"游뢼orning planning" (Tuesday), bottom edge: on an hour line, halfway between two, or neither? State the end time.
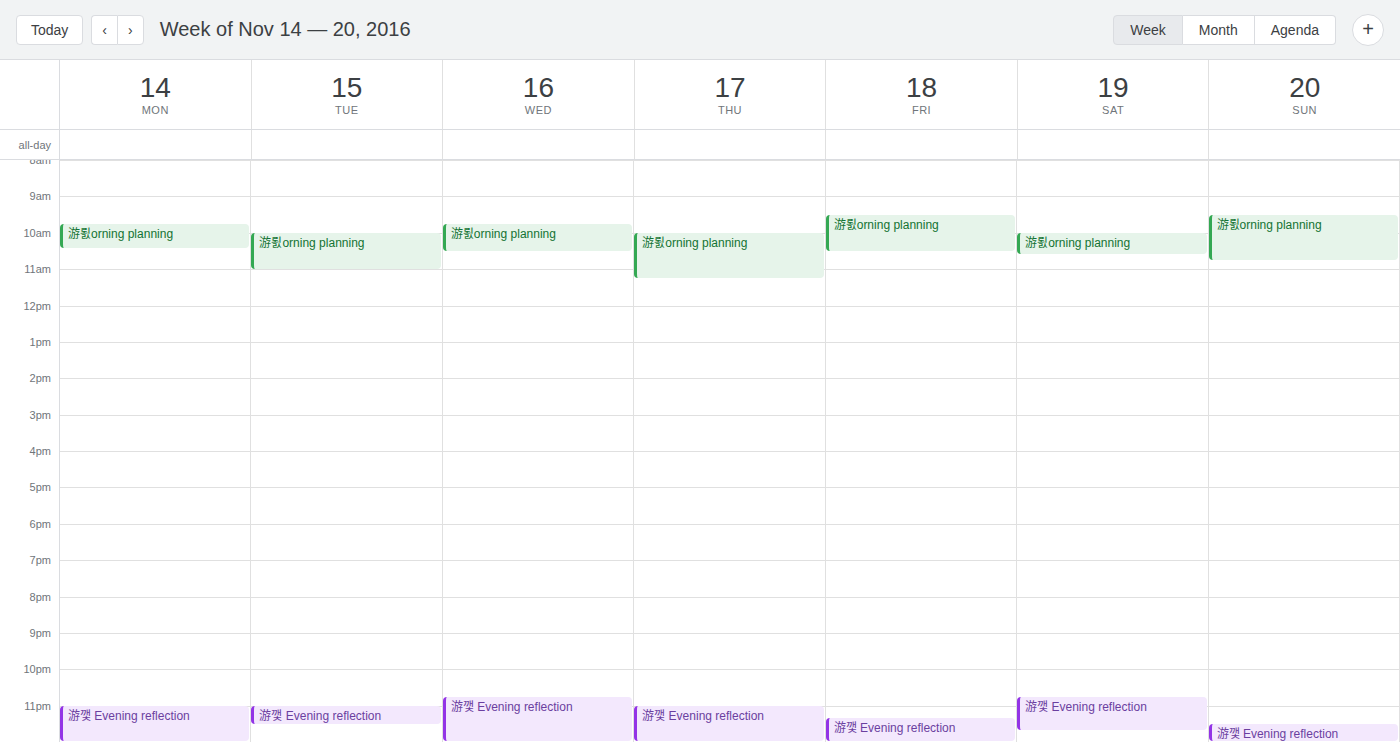
11:00 AM -- exactly on the 11 AM line.